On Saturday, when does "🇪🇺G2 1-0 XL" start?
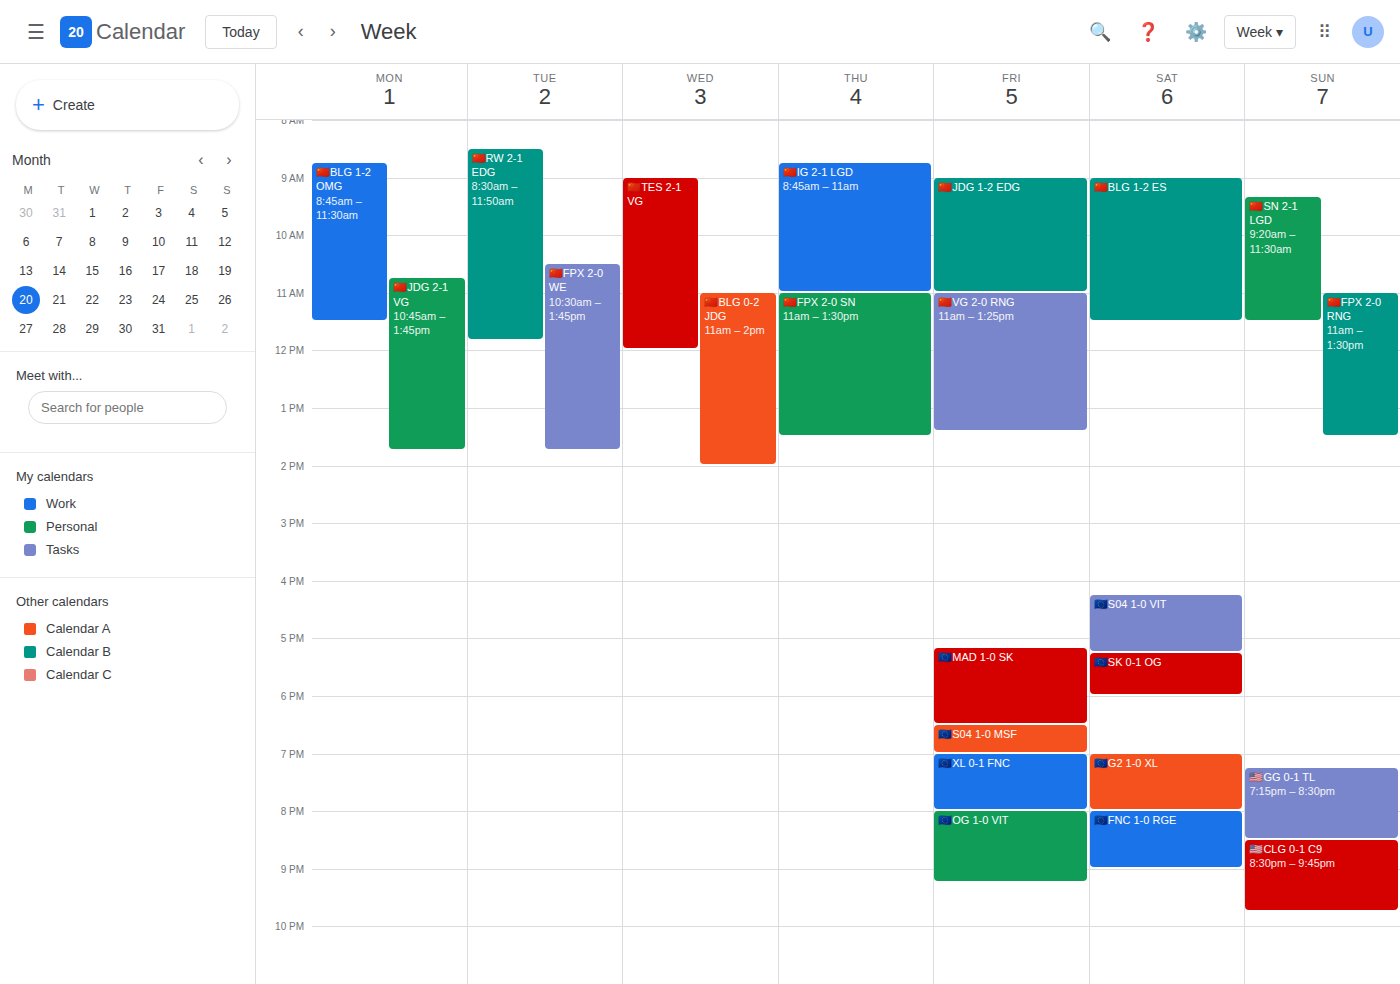
7:00 PM